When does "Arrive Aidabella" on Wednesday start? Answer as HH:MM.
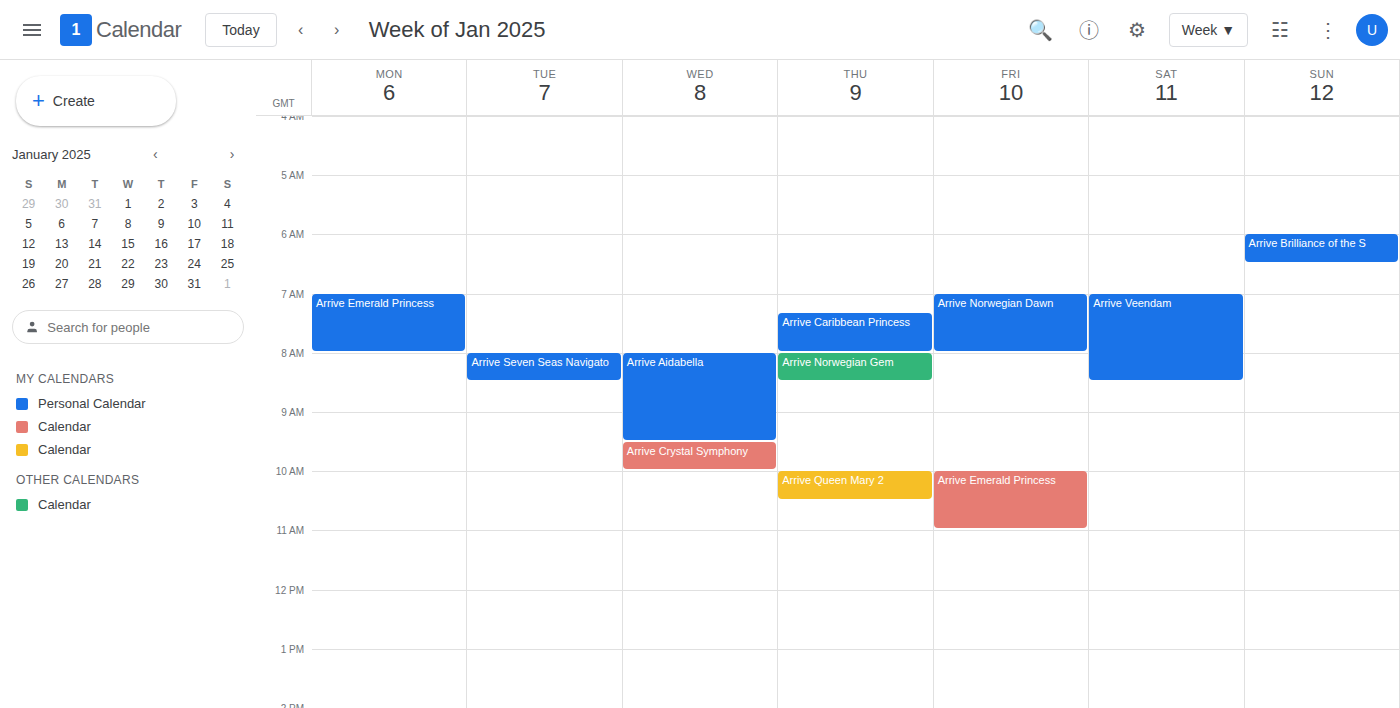
08:00